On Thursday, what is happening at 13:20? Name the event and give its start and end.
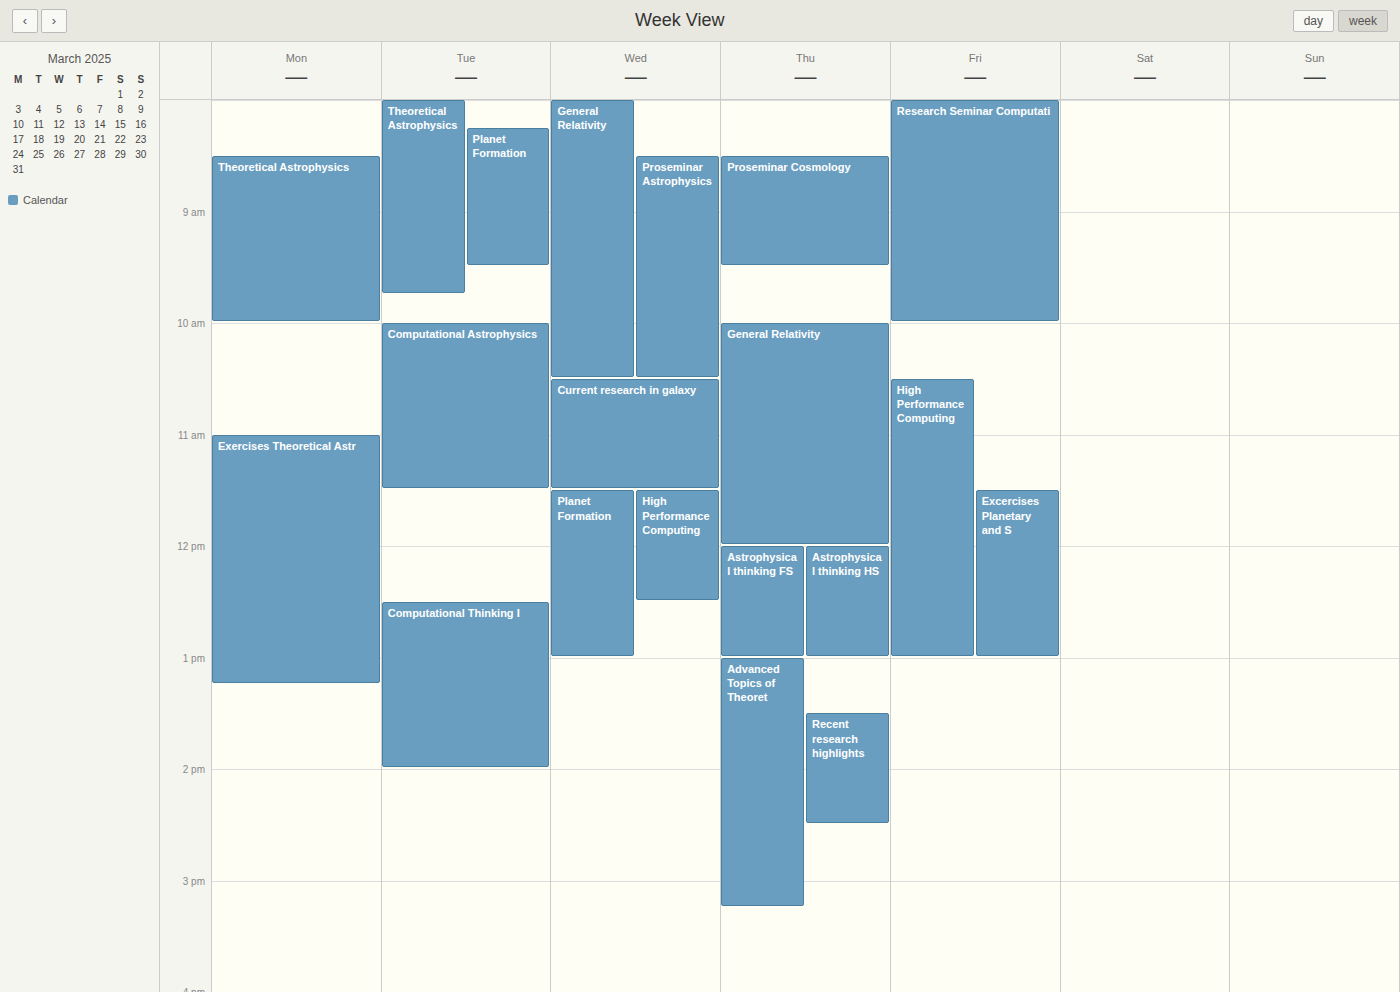
"Advanced Topics of Theoret", 13:00 to 15:15